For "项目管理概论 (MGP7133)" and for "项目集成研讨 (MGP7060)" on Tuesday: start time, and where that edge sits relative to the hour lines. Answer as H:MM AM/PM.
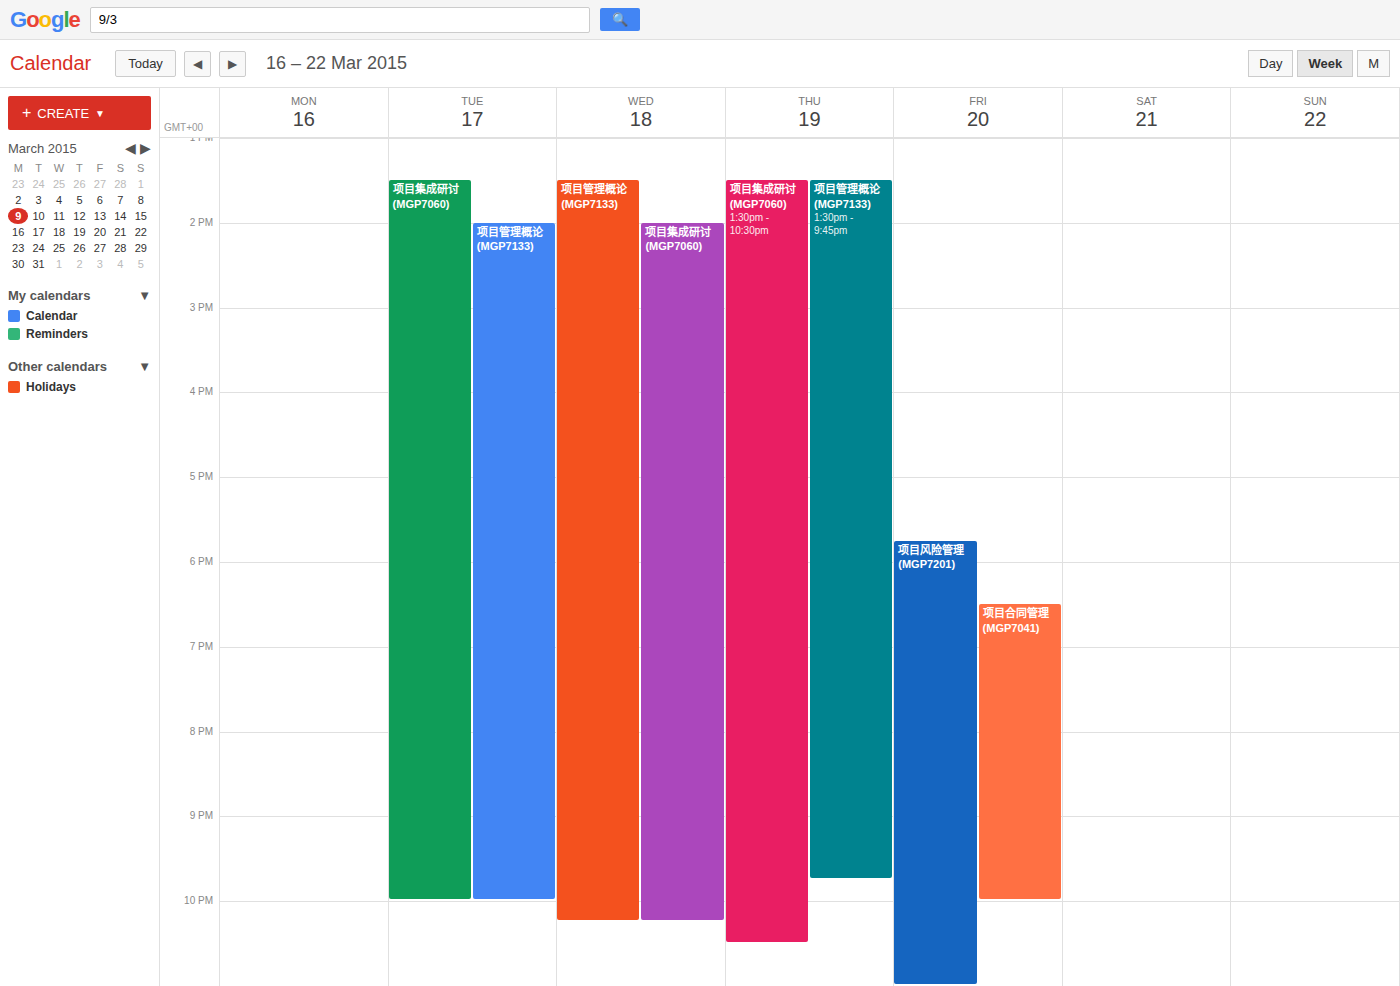
"项目管理概论 (MGP7133)": 2:00 PM, exactly on the 2 PM line. "项目集成研讨 (MGP7060)": 1:30 PM, halfway between the 1 PM and 2 PM lines.